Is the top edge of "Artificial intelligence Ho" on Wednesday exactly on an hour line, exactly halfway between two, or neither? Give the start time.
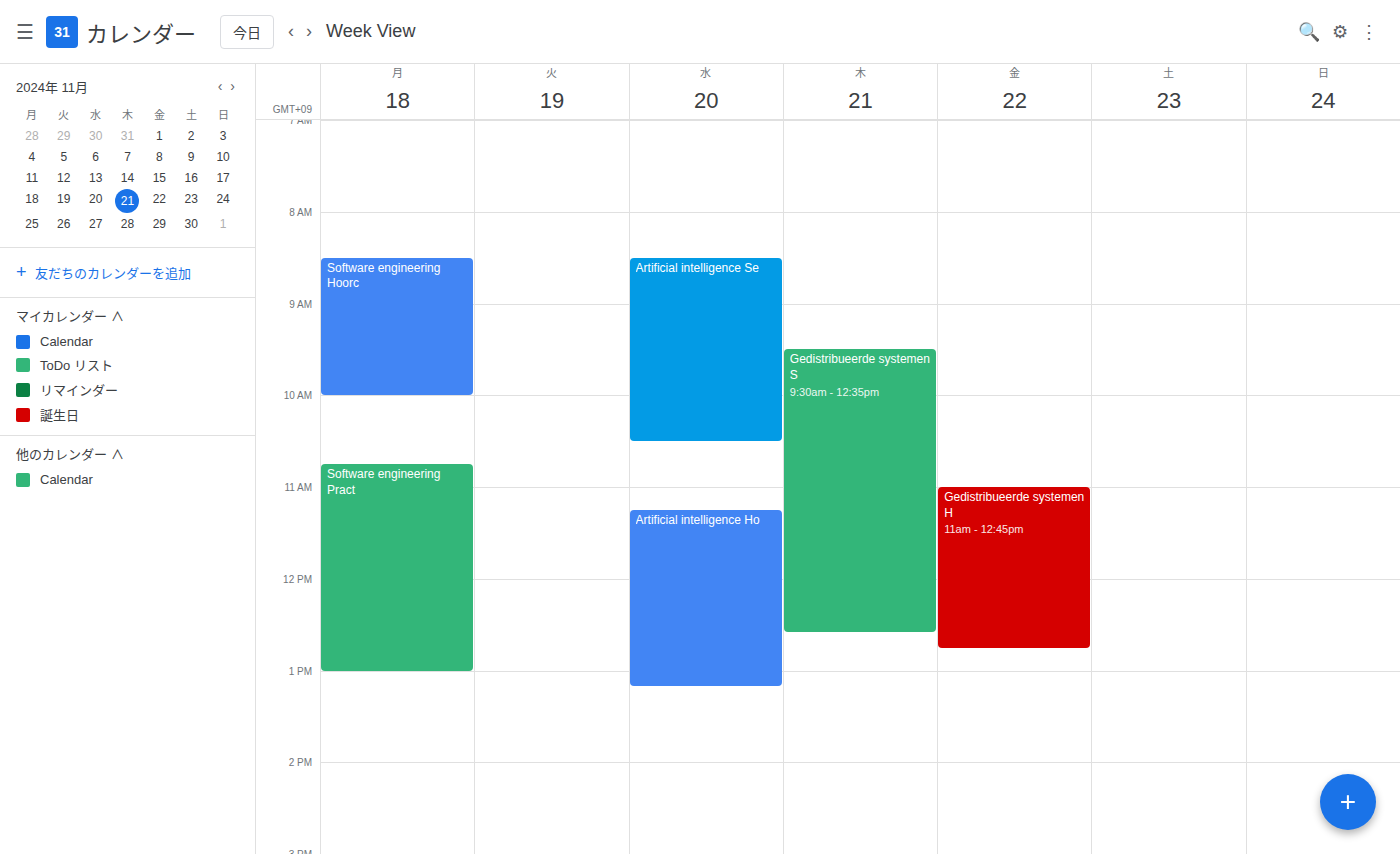
11:15 AM -- neither: a quarter of the way from the 11 AM line to the 12 PM line.